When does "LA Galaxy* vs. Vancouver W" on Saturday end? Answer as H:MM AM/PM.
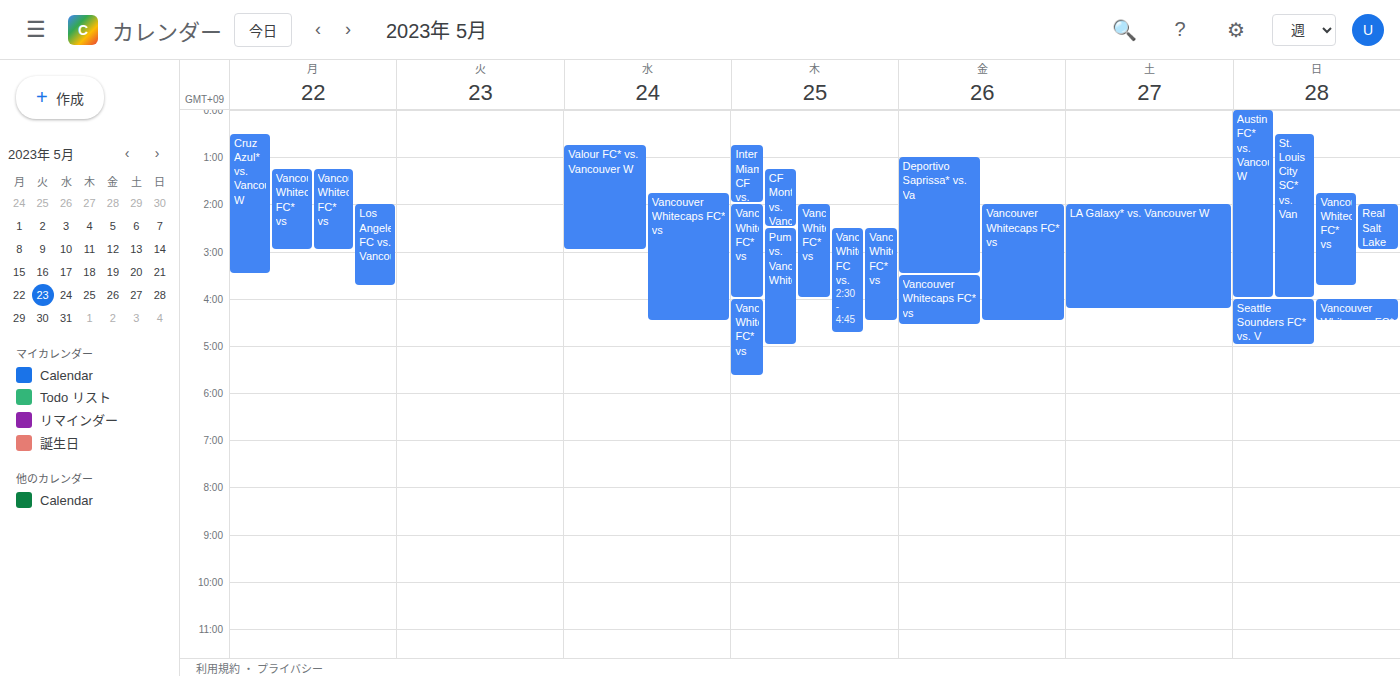
4:15 AM